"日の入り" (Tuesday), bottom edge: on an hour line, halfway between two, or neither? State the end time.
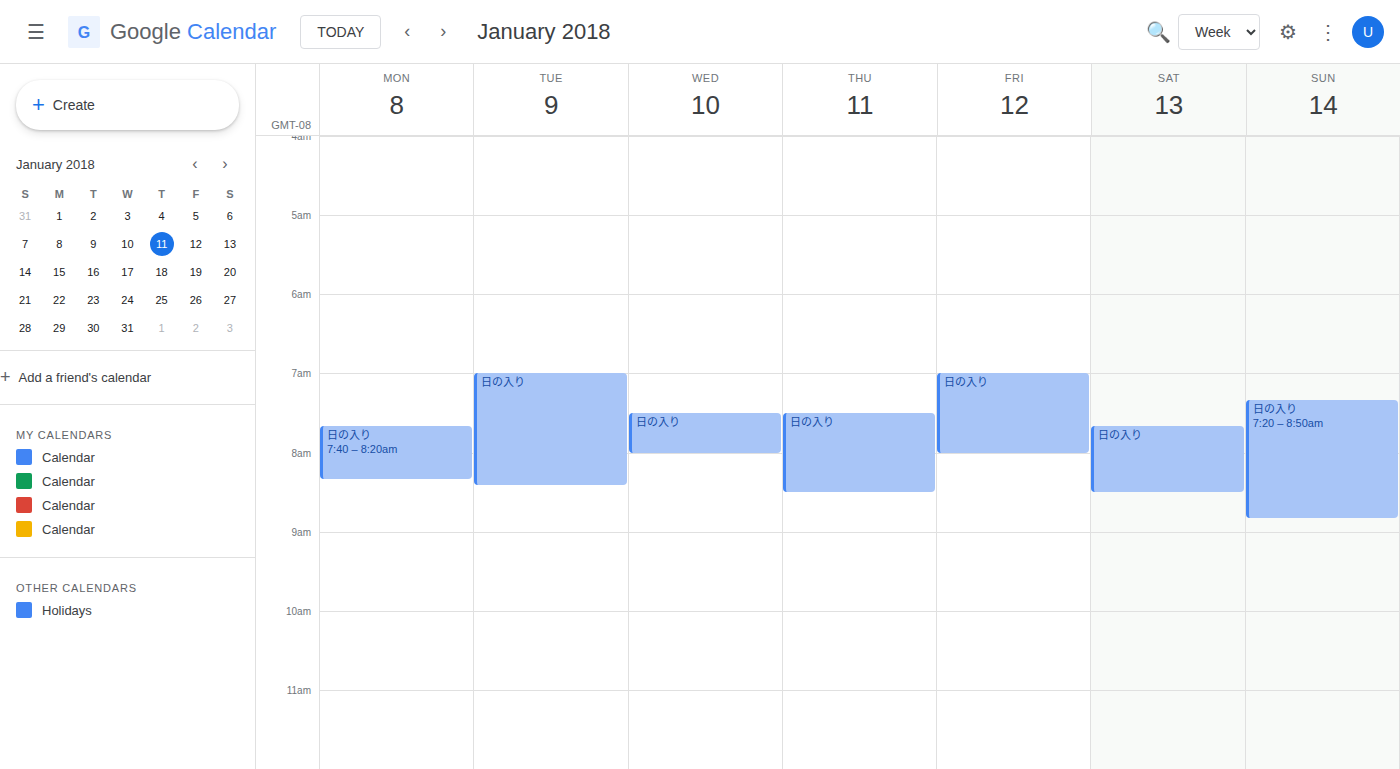
8:25 AM -- neither: 25 minutes below the 8 AM line and 35 minutes above the 9 AM line.